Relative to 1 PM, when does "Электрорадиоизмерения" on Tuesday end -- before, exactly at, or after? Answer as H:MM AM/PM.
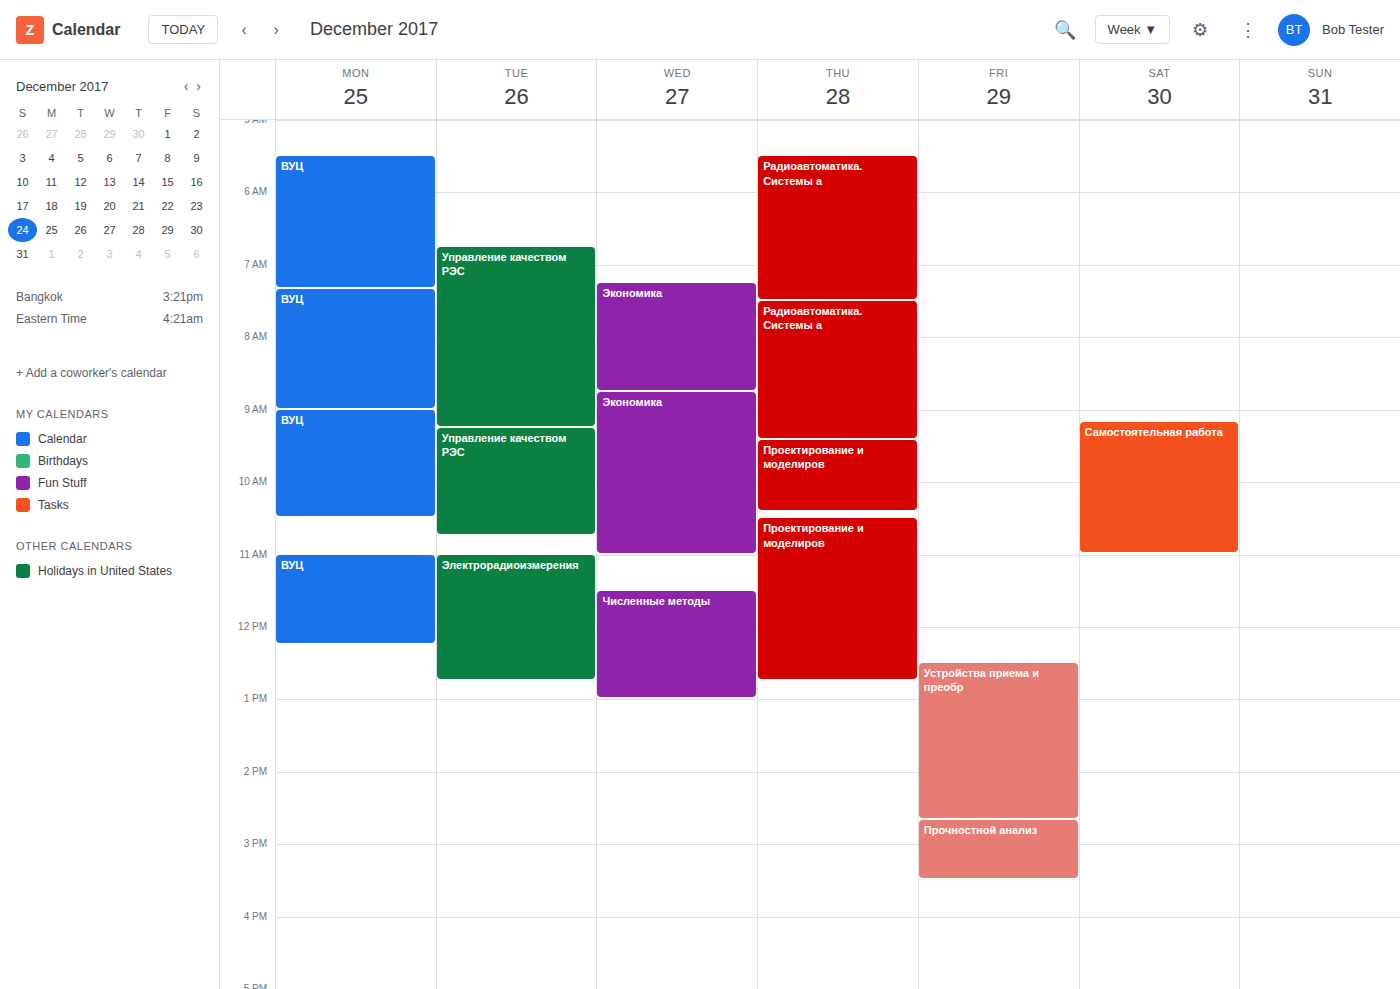
12:45 PM -- before 1 PM, 15 minutes above the 1 PM line.